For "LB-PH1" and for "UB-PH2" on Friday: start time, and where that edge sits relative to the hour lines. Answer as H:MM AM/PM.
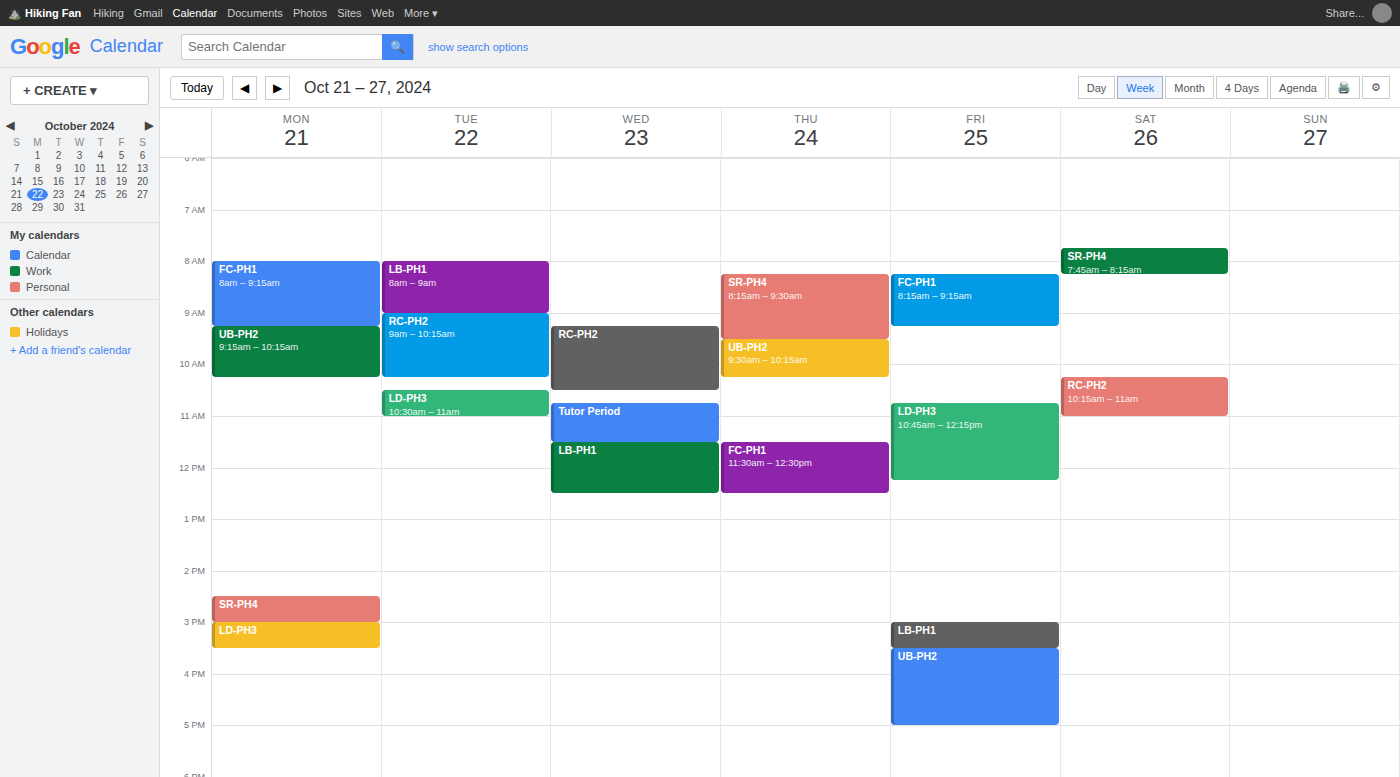
"LB-PH1": 3:00 PM, exactly on the 3 PM line. "UB-PH2": 3:30 PM, halfway between the 3 PM and 4 PM lines.